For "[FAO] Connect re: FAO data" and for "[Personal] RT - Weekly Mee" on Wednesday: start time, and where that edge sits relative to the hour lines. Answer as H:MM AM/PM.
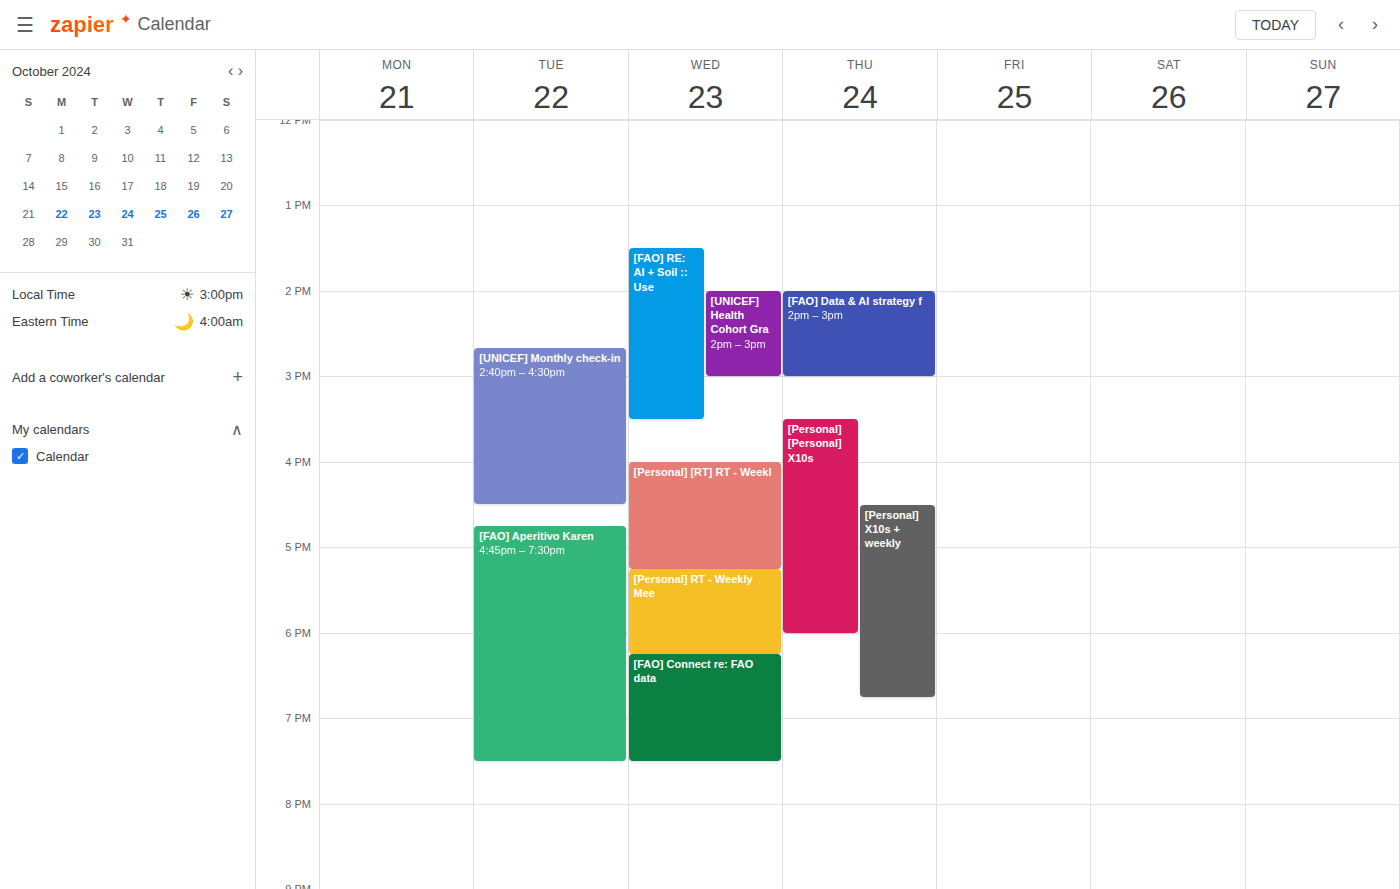
"[FAO] Connect re: FAO data": 6:15 PM, neither: a quarter of the way from the 6 PM line to the 7 PM line. "[Personal] RT - Weekly Mee": 5:15 PM, neither: a quarter of the way from the 5 PM line to the 6 PM line.